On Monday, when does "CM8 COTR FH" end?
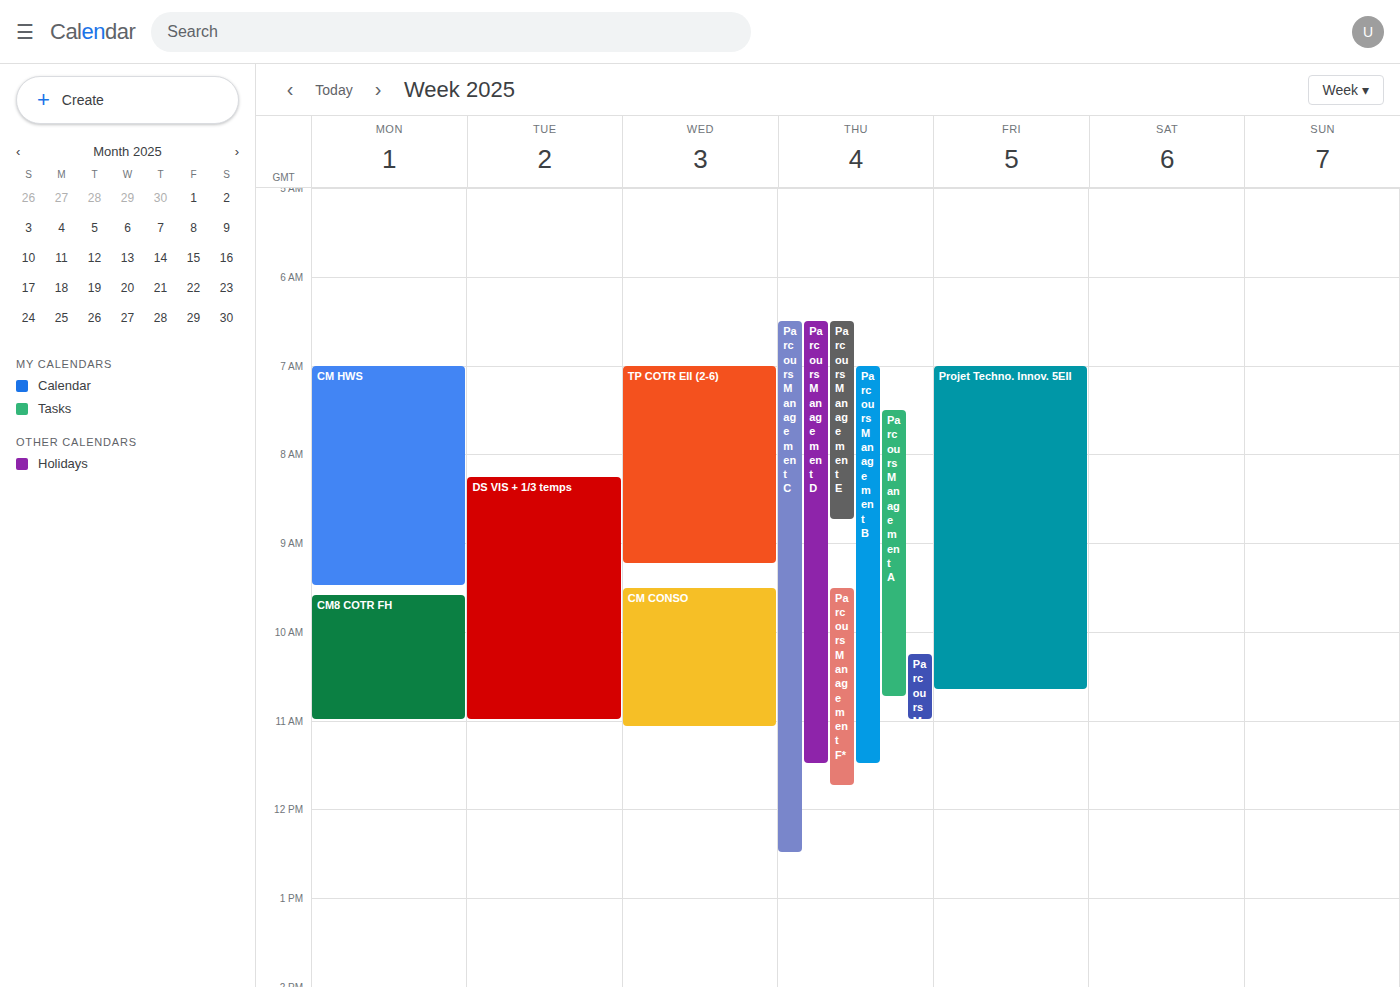
11:00 AM